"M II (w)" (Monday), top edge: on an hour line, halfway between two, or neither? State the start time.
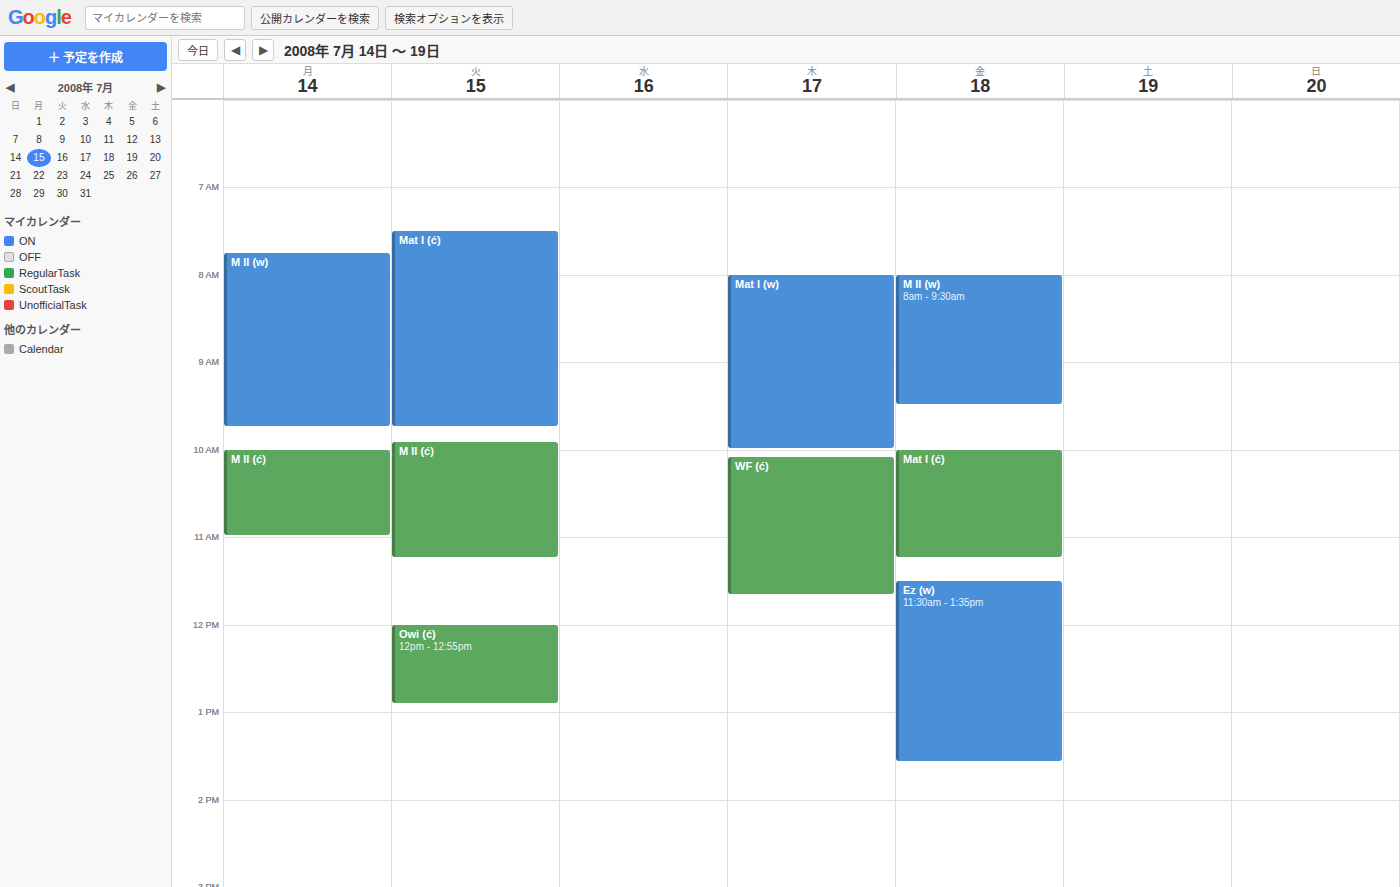
07:45 -- neither: three quarters of the way from the 07:00 line to the 08:00 line.